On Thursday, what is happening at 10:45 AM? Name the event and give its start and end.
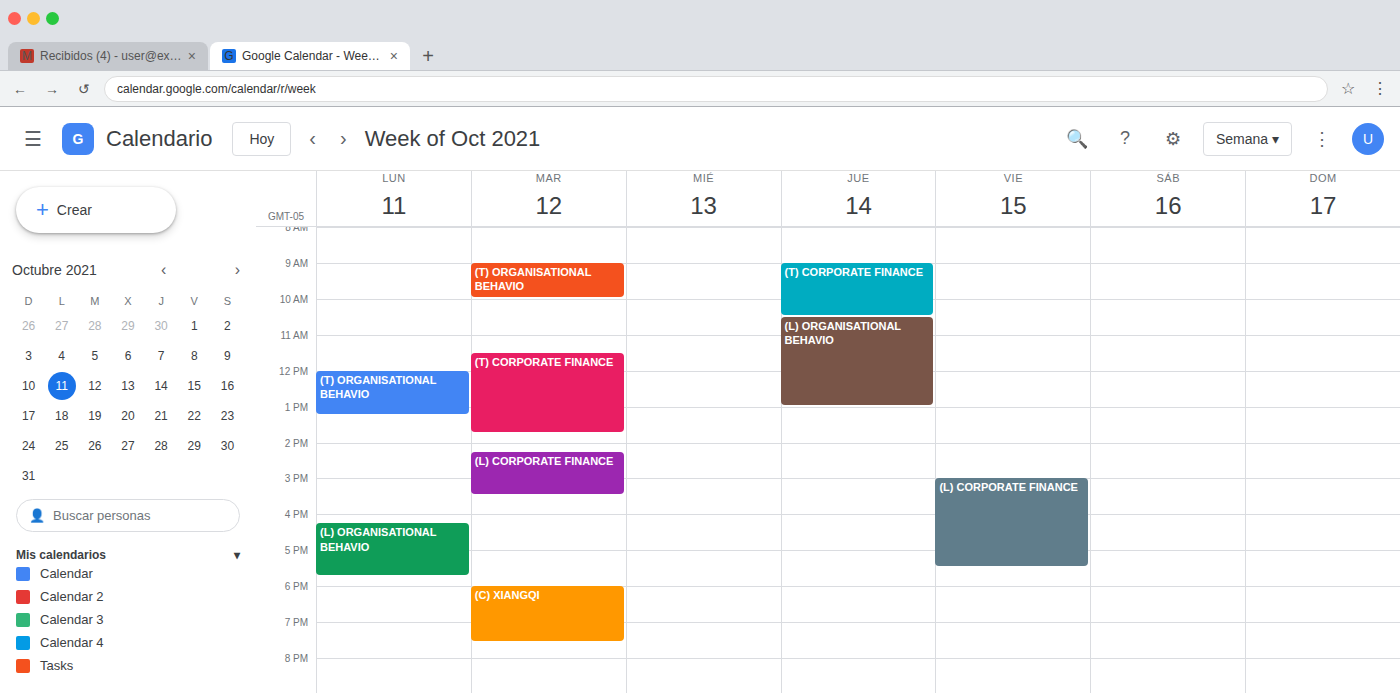
"(L) ORGANISATIONAL BEHAVIO", 10:30 AM to 1:00 PM